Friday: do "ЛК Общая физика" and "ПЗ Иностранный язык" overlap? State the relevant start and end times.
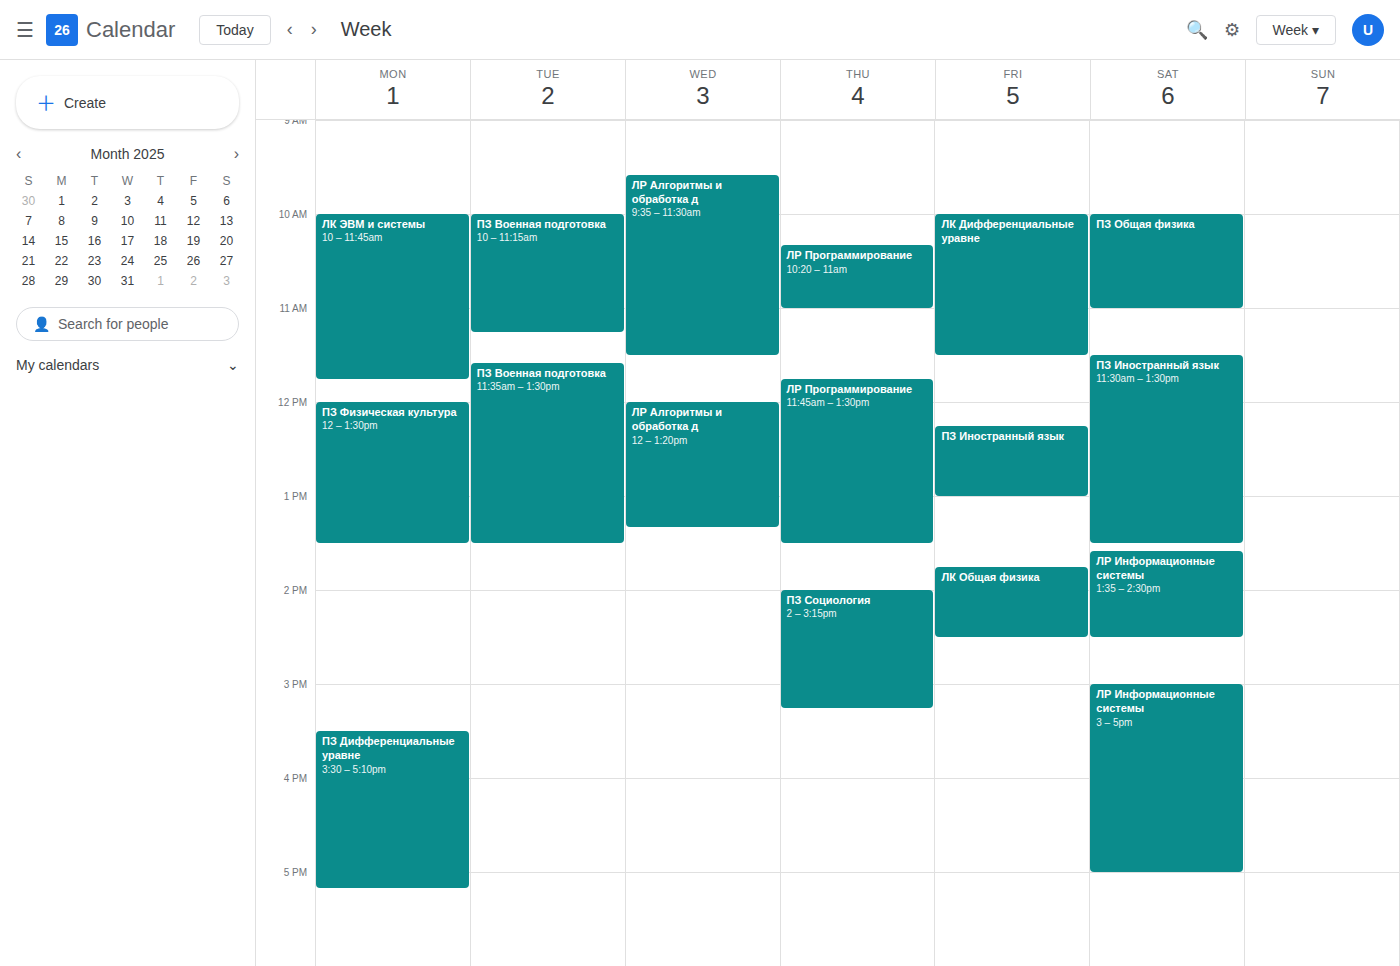
"ПЗ Иностранный язык" ends at 1:00 PM and "ЛК Общая физика" starts at 1:45 PM -- no overlap.